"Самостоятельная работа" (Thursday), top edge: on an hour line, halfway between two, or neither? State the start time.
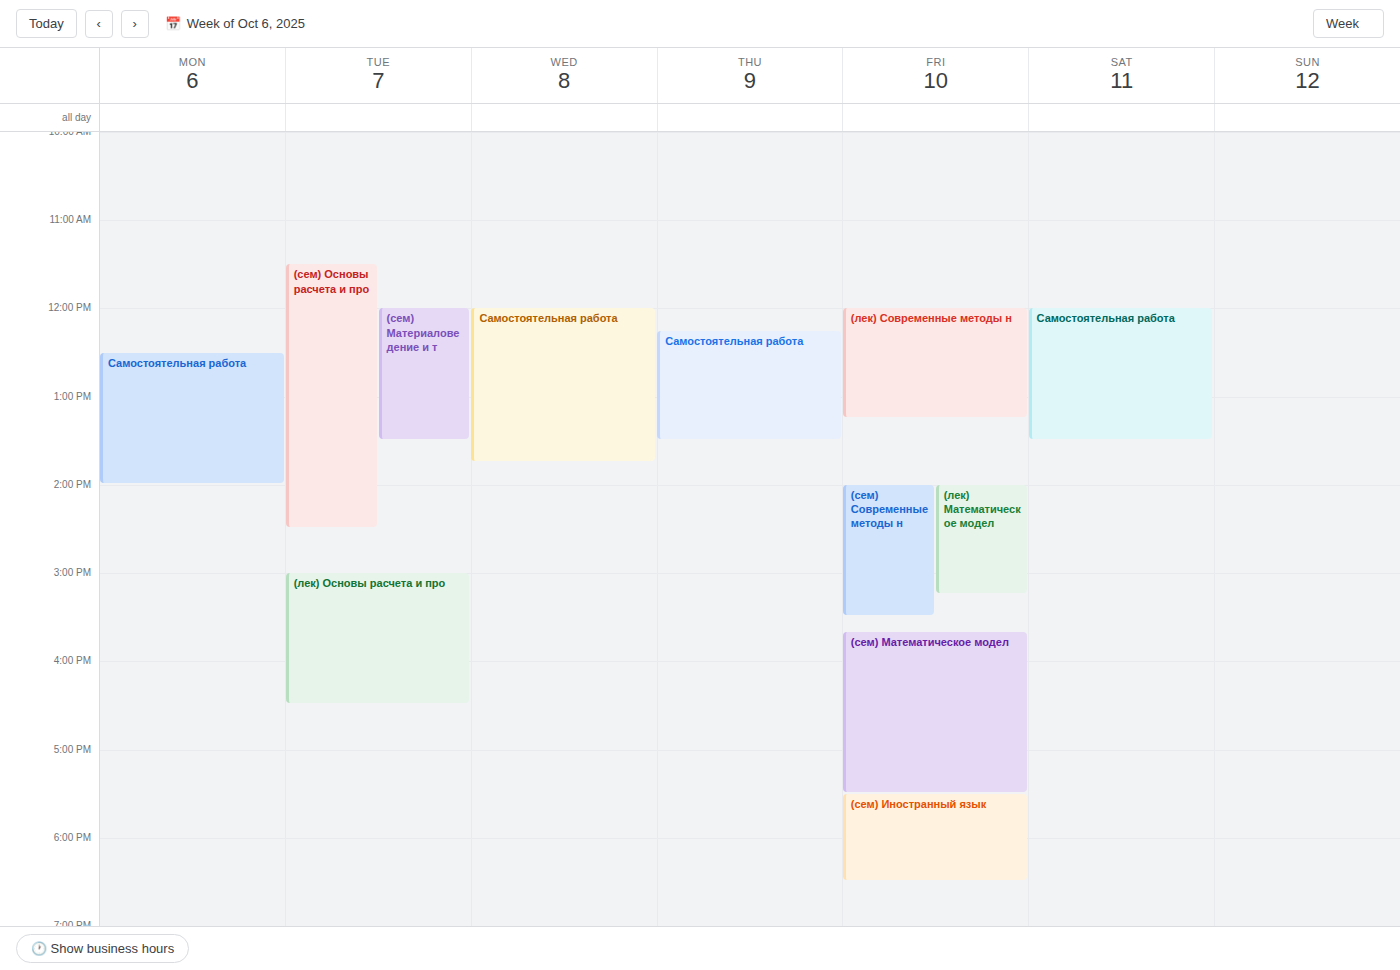
12:15 -- neither: a quarter of the way from the 12:00 line to the 13:00 line.